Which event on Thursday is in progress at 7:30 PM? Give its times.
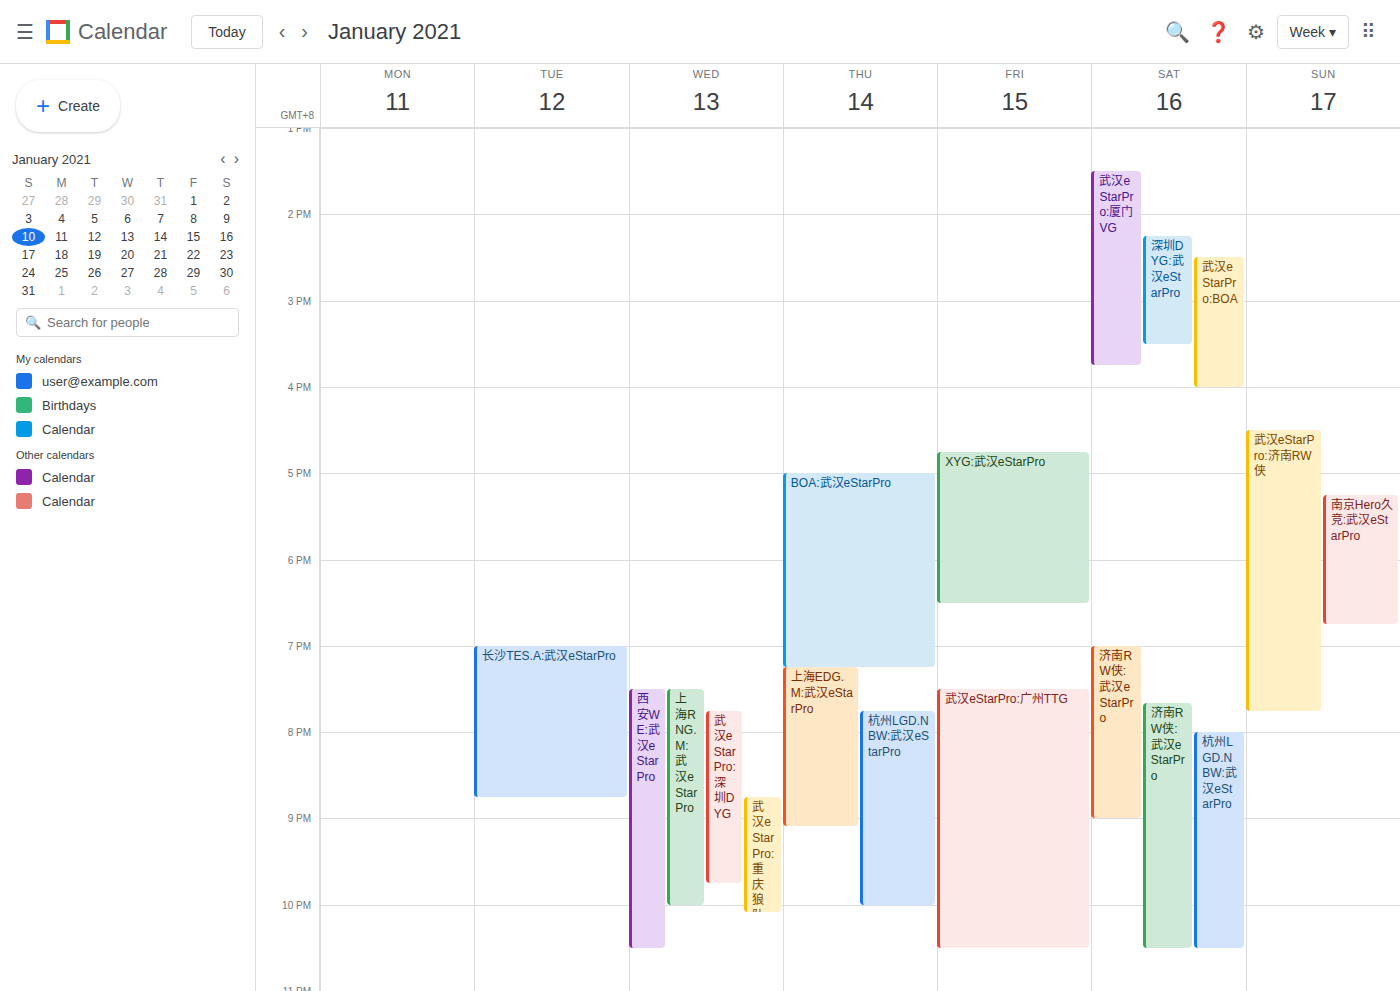
"上海EDG.M:武汉eStarPro", 7:15 PM to 9:05 PM